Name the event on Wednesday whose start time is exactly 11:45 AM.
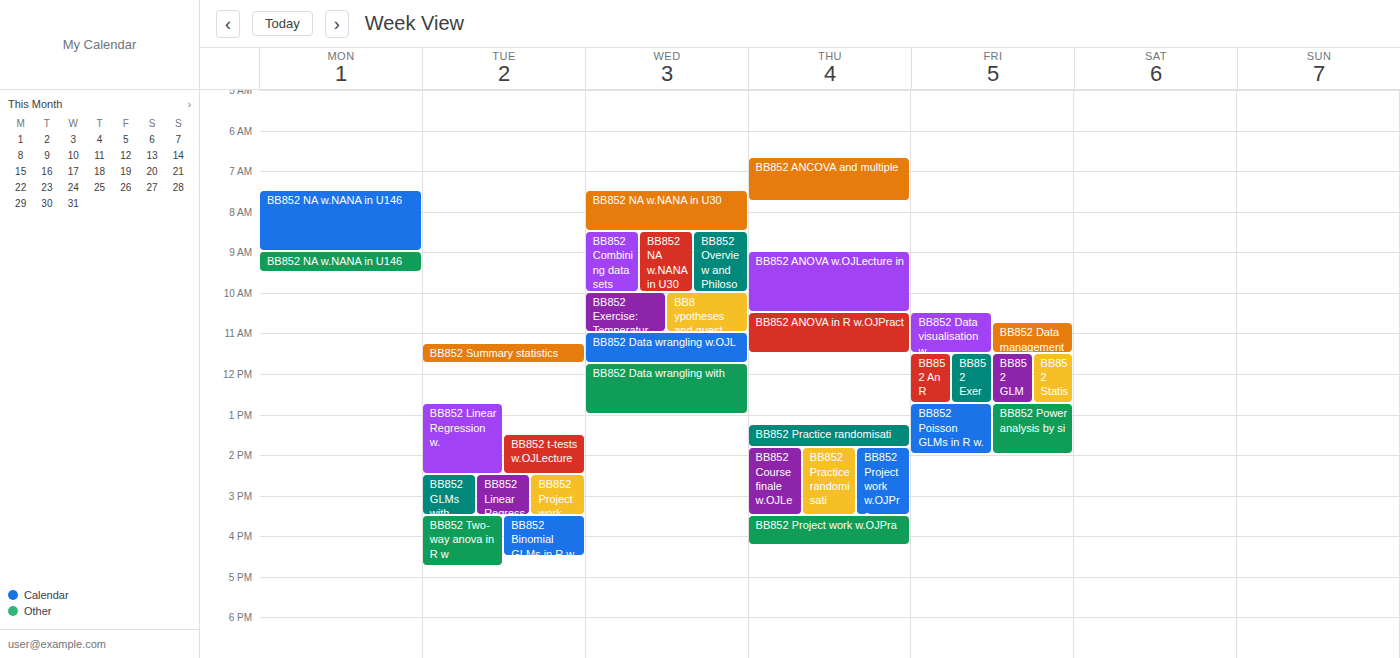
"BB852 Data wrangling with"